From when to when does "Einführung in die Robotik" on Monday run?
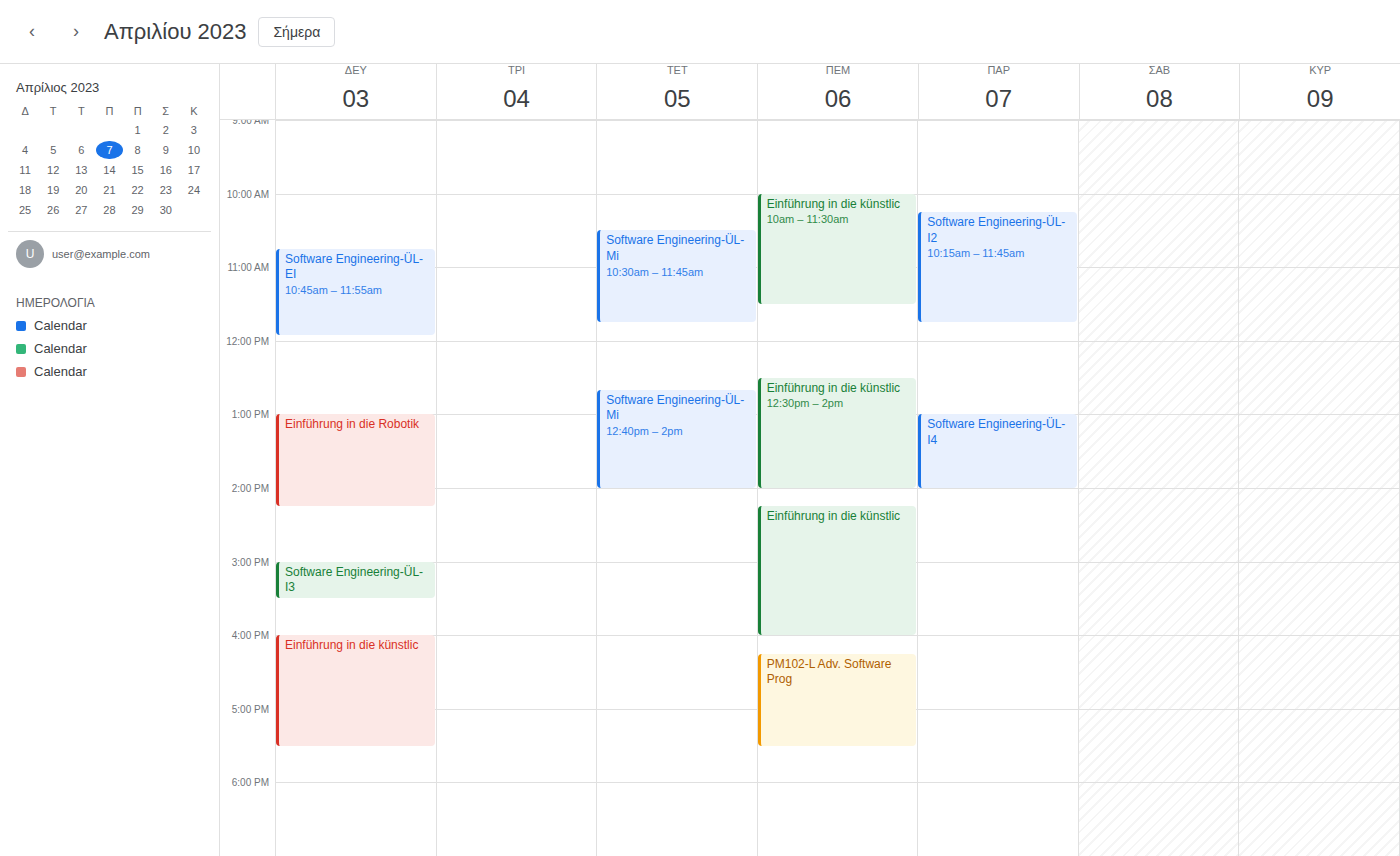
1:00 PM to 2:15 PM